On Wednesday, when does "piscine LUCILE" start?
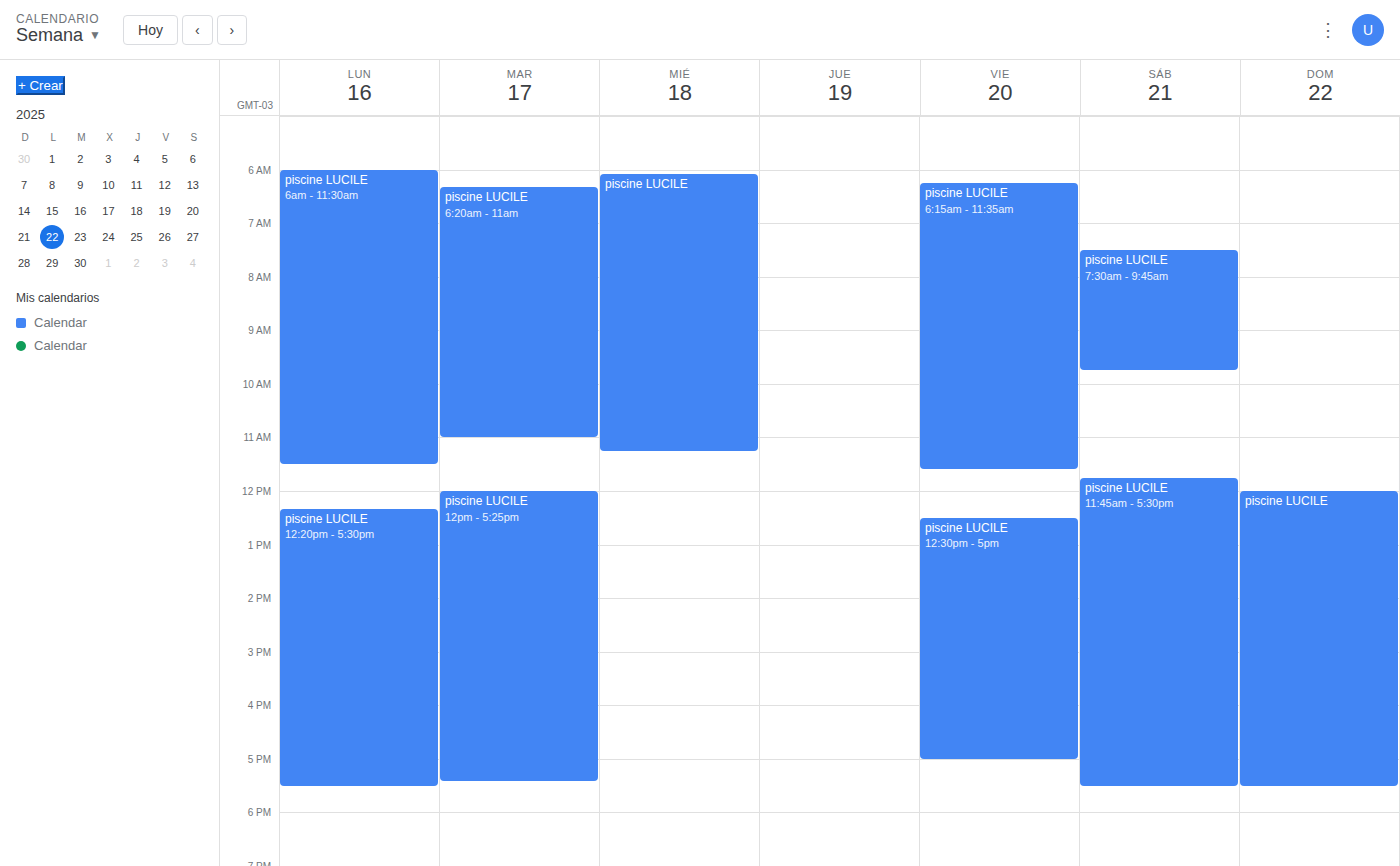
6:05 AM